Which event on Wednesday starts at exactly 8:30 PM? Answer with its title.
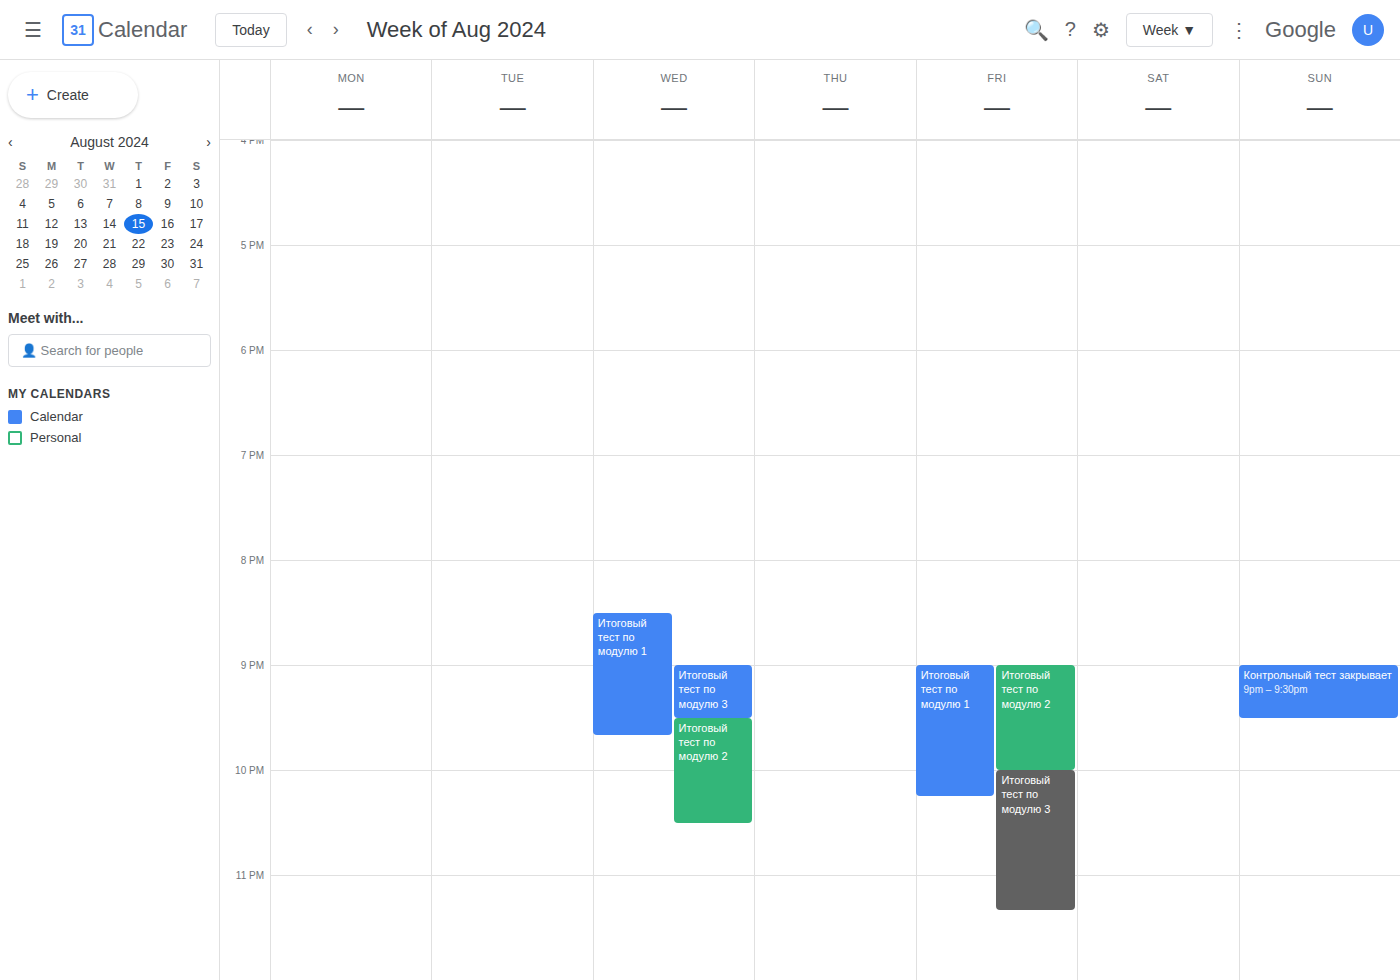
"Итоговый тест по модулю 1"